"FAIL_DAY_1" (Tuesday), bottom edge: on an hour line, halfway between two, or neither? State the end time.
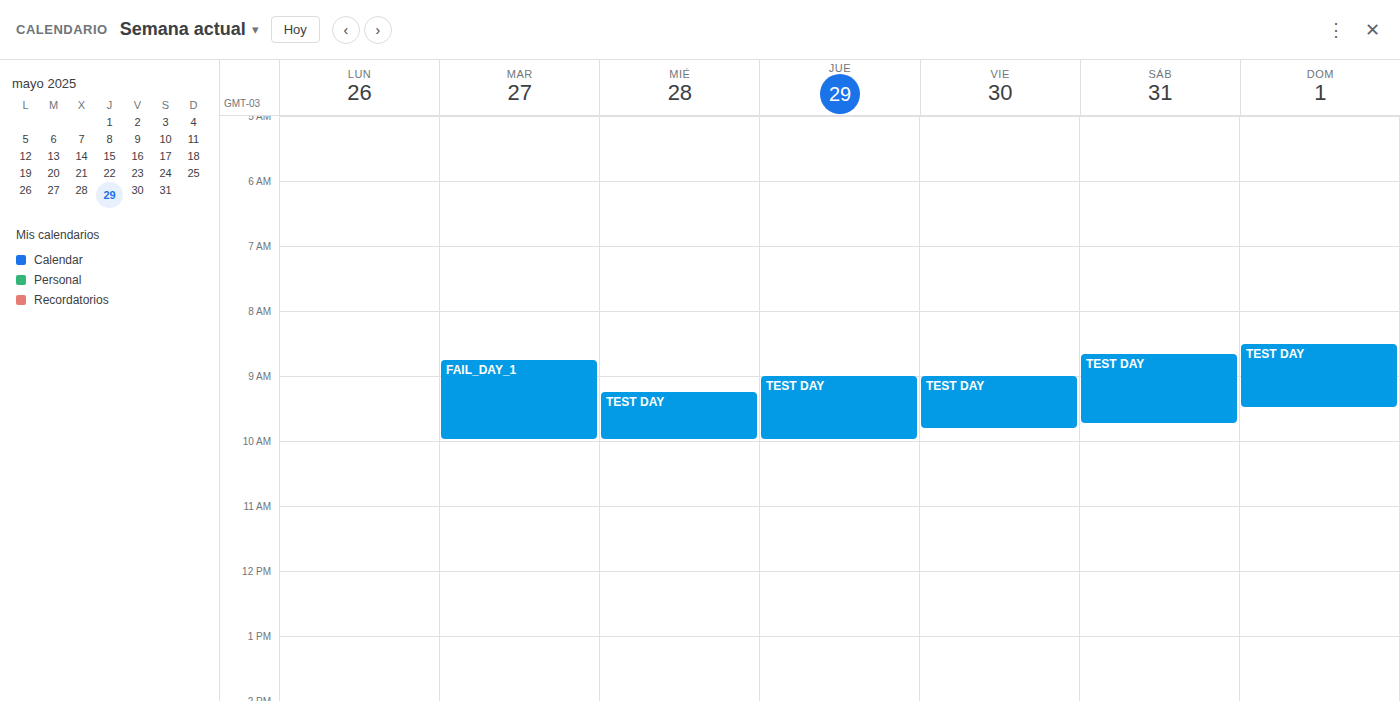
10:00 AM -- exactly on the 10 AM line.